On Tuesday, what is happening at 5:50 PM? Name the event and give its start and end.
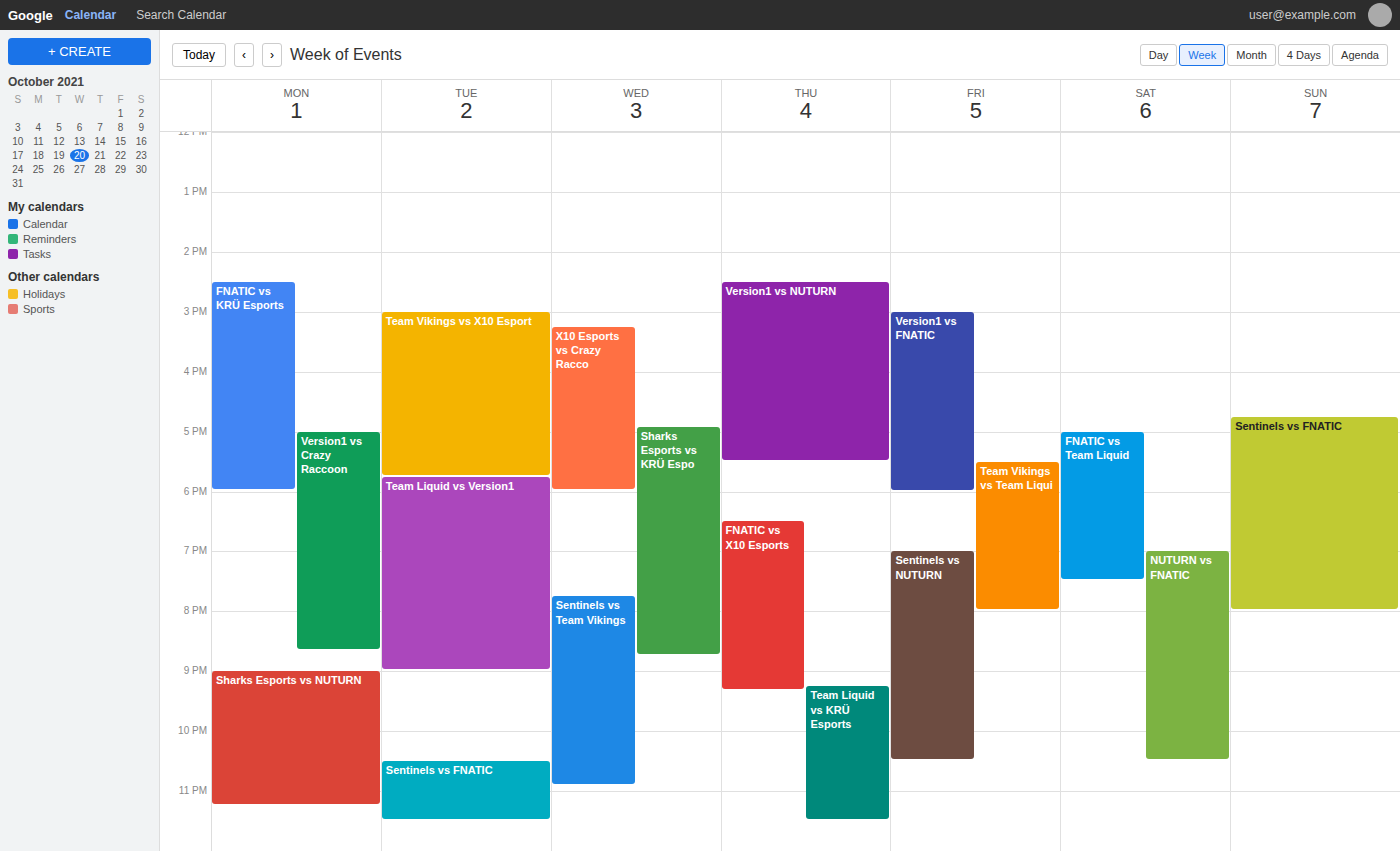
"Team Liquid vs Version1", 5:45 PM to 9:00 PM